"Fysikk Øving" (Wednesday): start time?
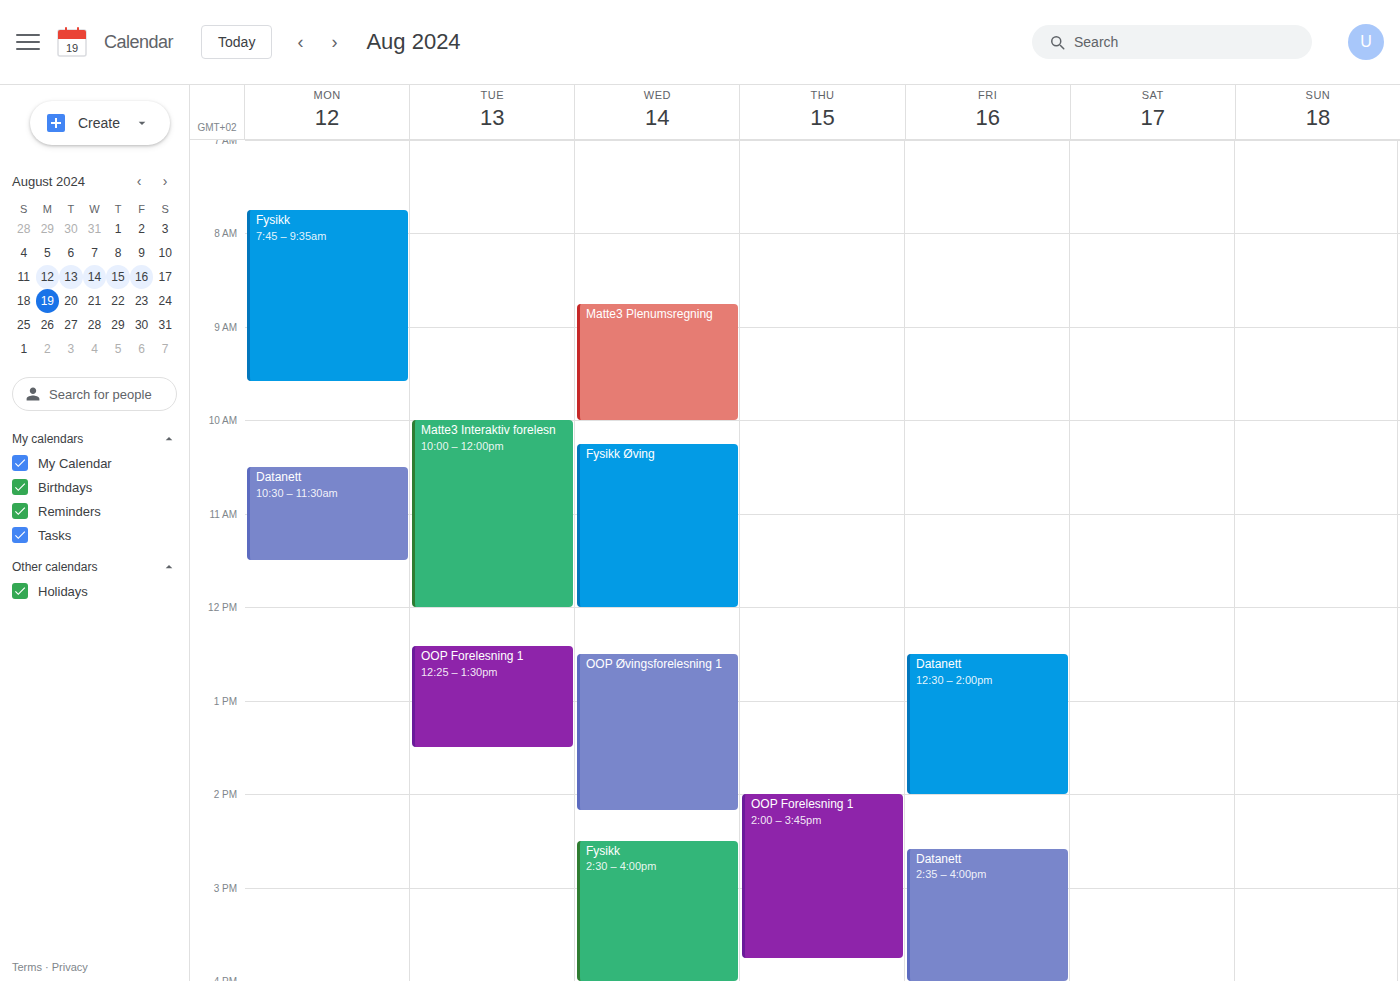
10:15 AM